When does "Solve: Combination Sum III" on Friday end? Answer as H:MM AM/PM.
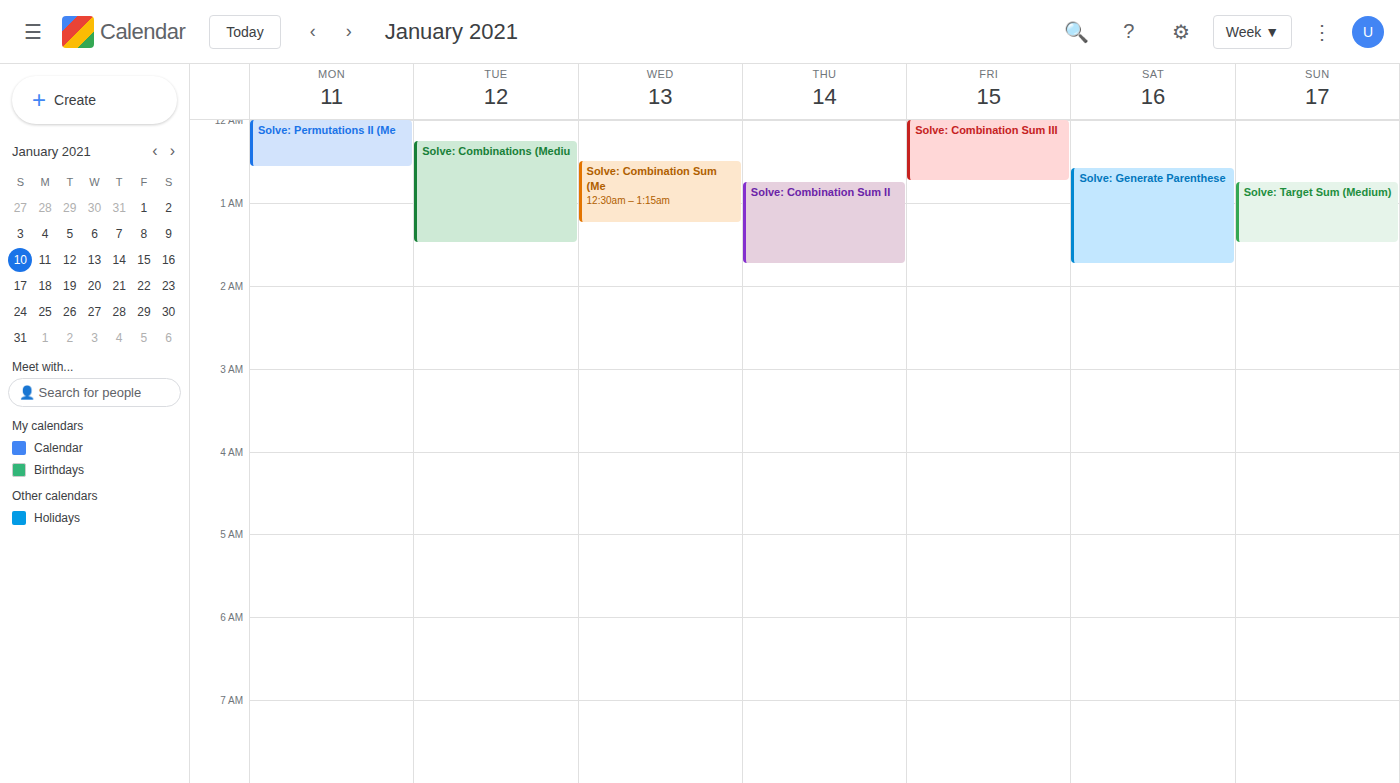
12:45 AM